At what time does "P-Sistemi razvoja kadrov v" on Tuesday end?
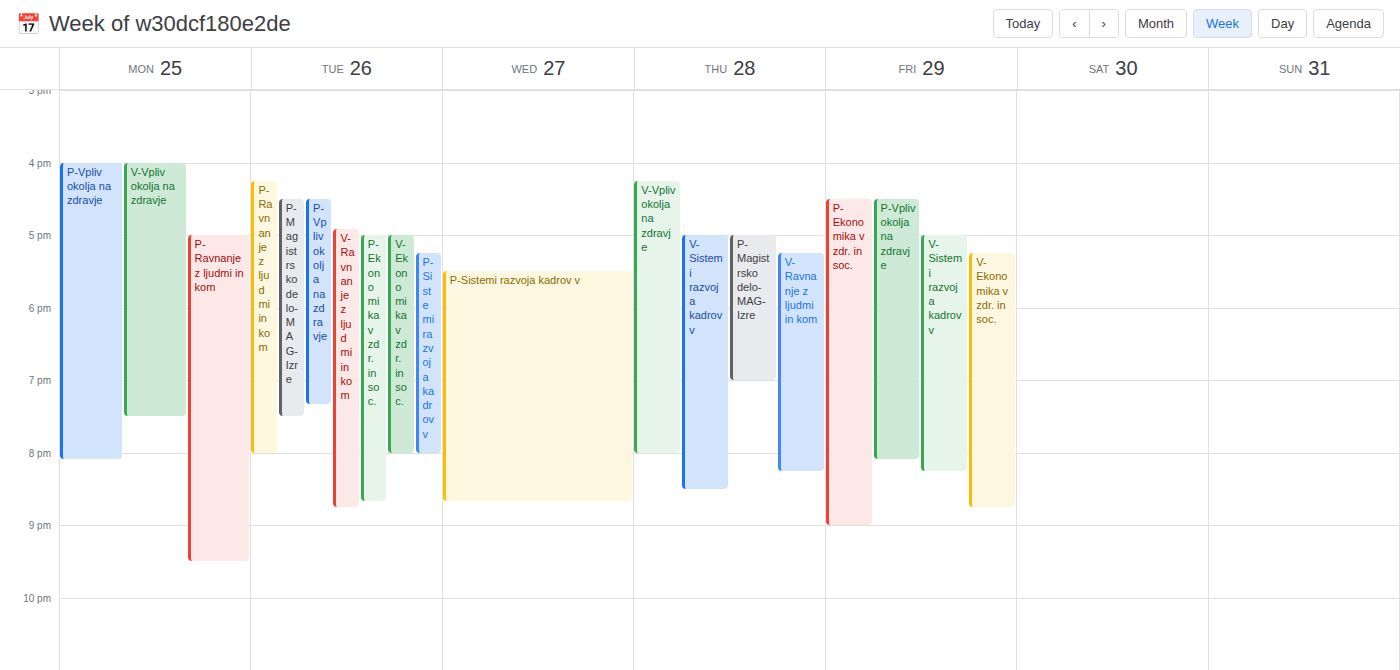
8:00 PM